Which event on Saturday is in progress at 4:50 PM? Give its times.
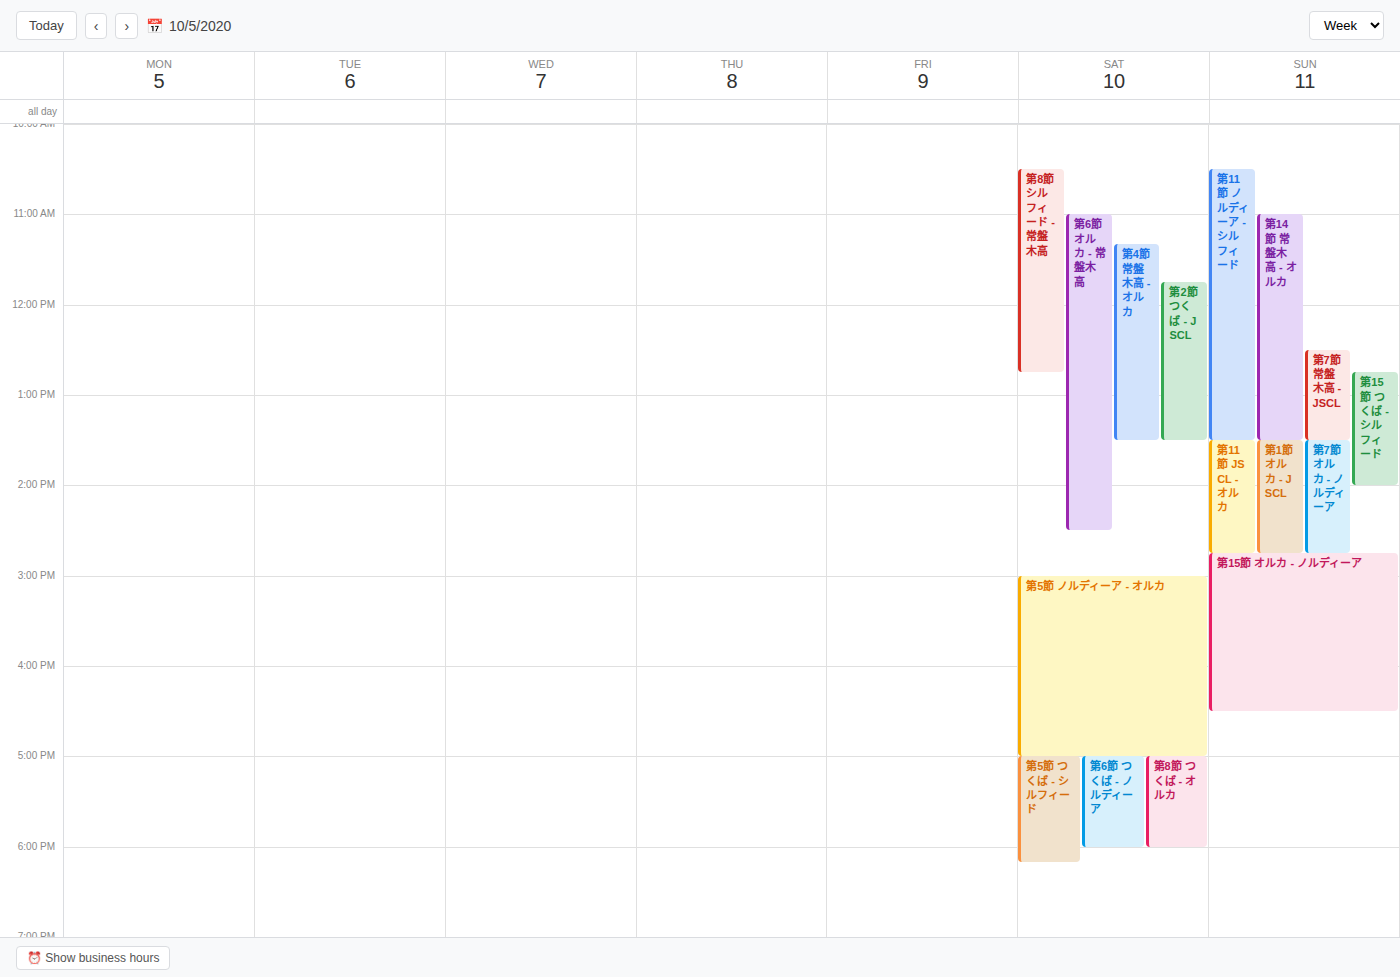
"第5節 ノルディーア - オルカ", 3:00 PM to 5:00 PM